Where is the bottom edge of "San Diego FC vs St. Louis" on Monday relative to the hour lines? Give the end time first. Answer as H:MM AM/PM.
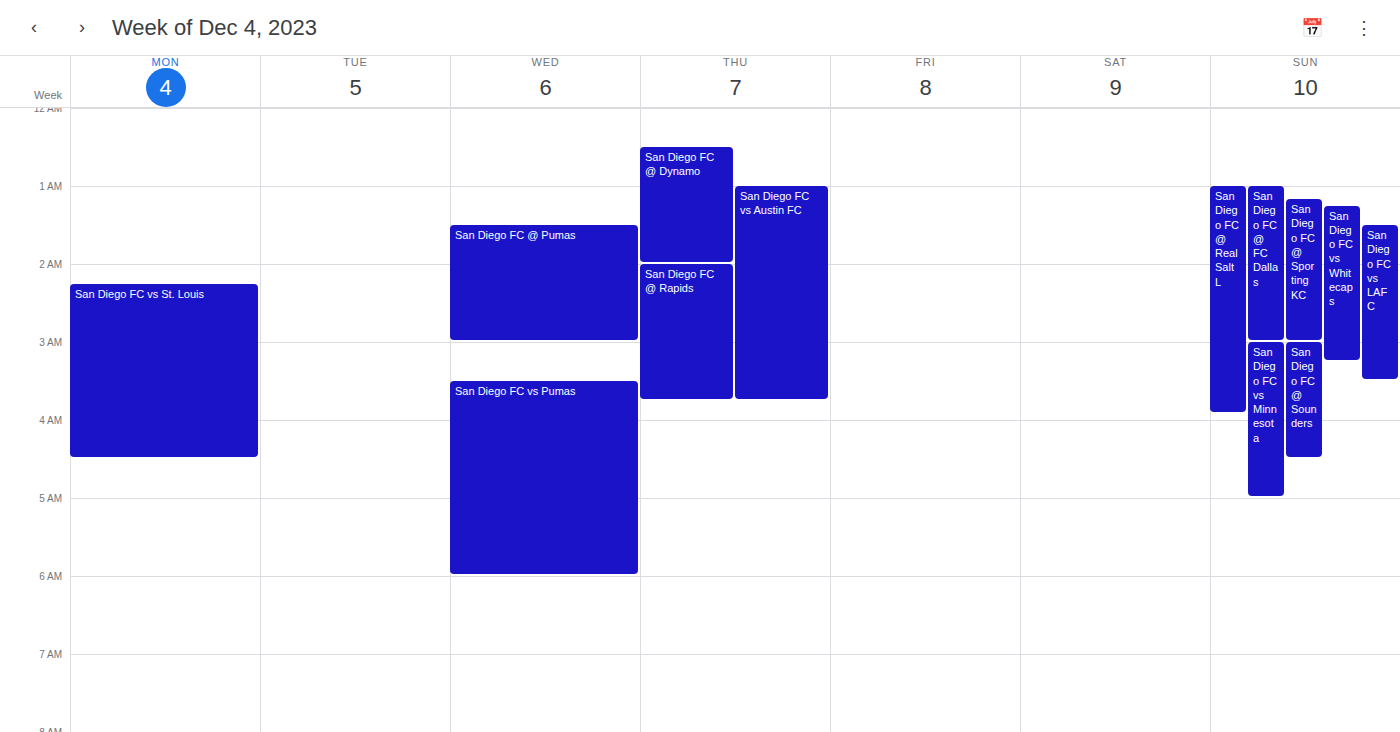
4:30 AM -- halfway between the 4 AM and 5 AM lines.